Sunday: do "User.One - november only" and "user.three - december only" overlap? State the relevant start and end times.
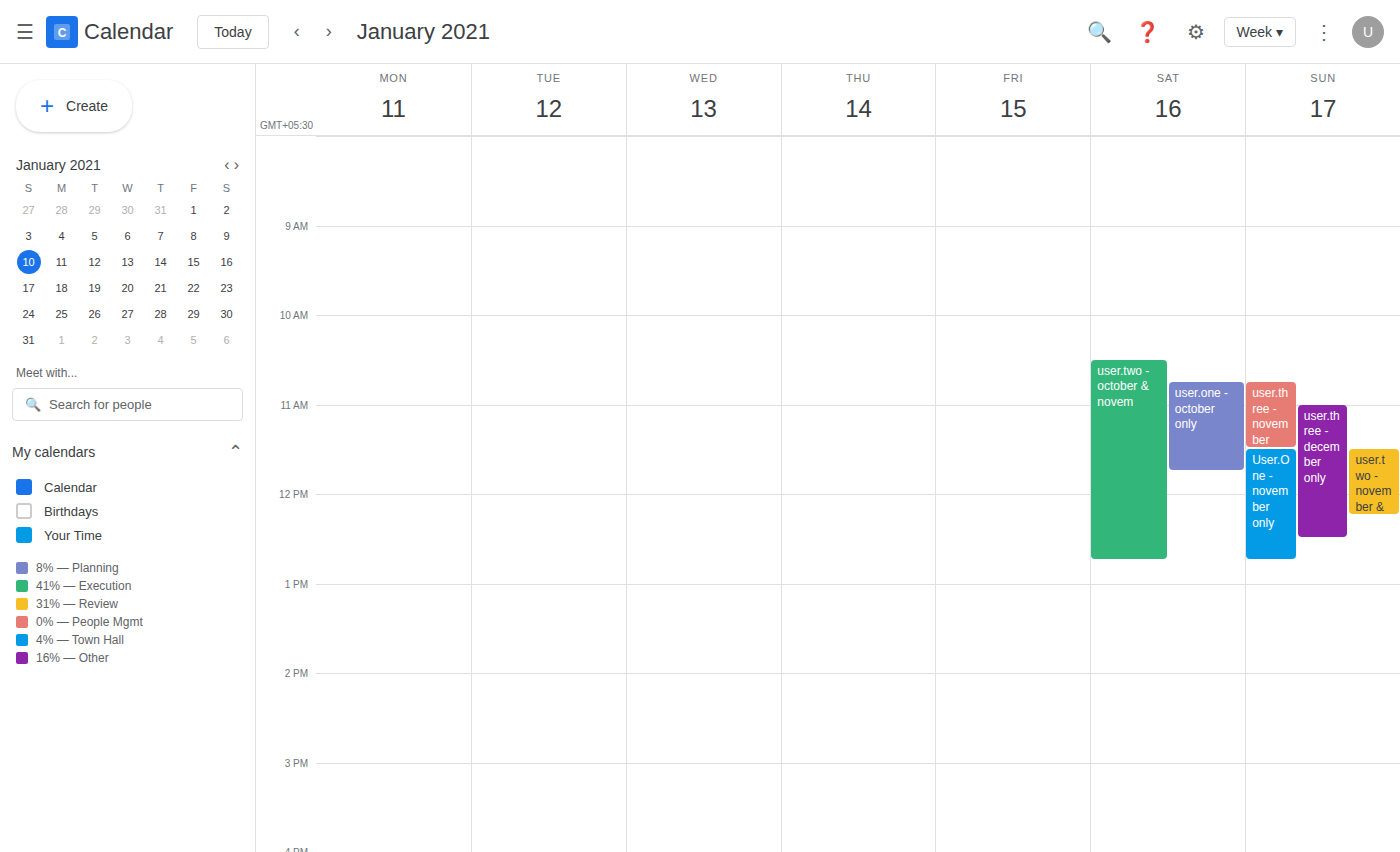
"User.One - november only" starts at 11:30 AM, before "user.three - december only" ends at 12:30 PM -- they overlap.